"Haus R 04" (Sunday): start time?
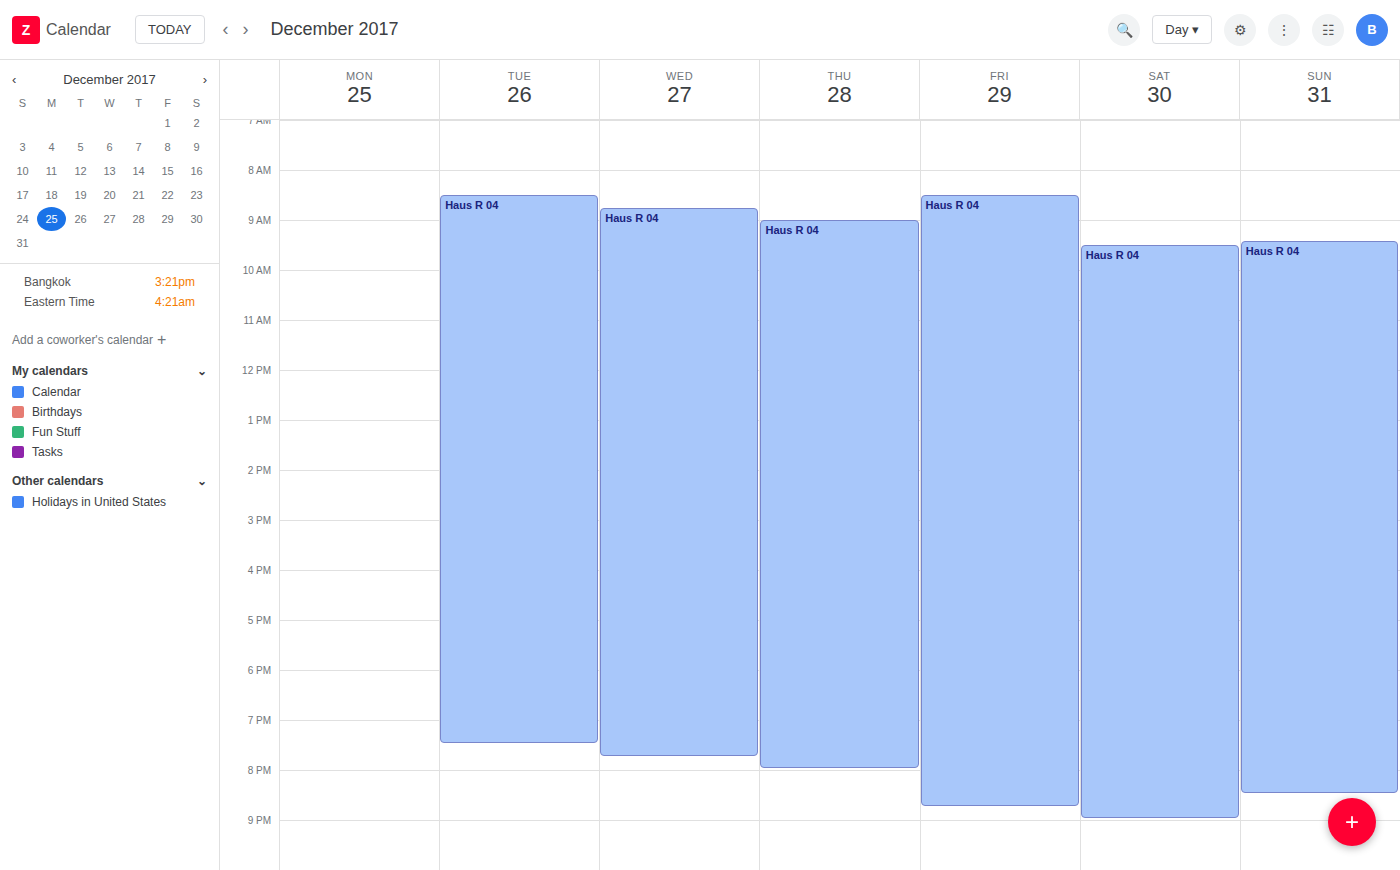
9:25 AM